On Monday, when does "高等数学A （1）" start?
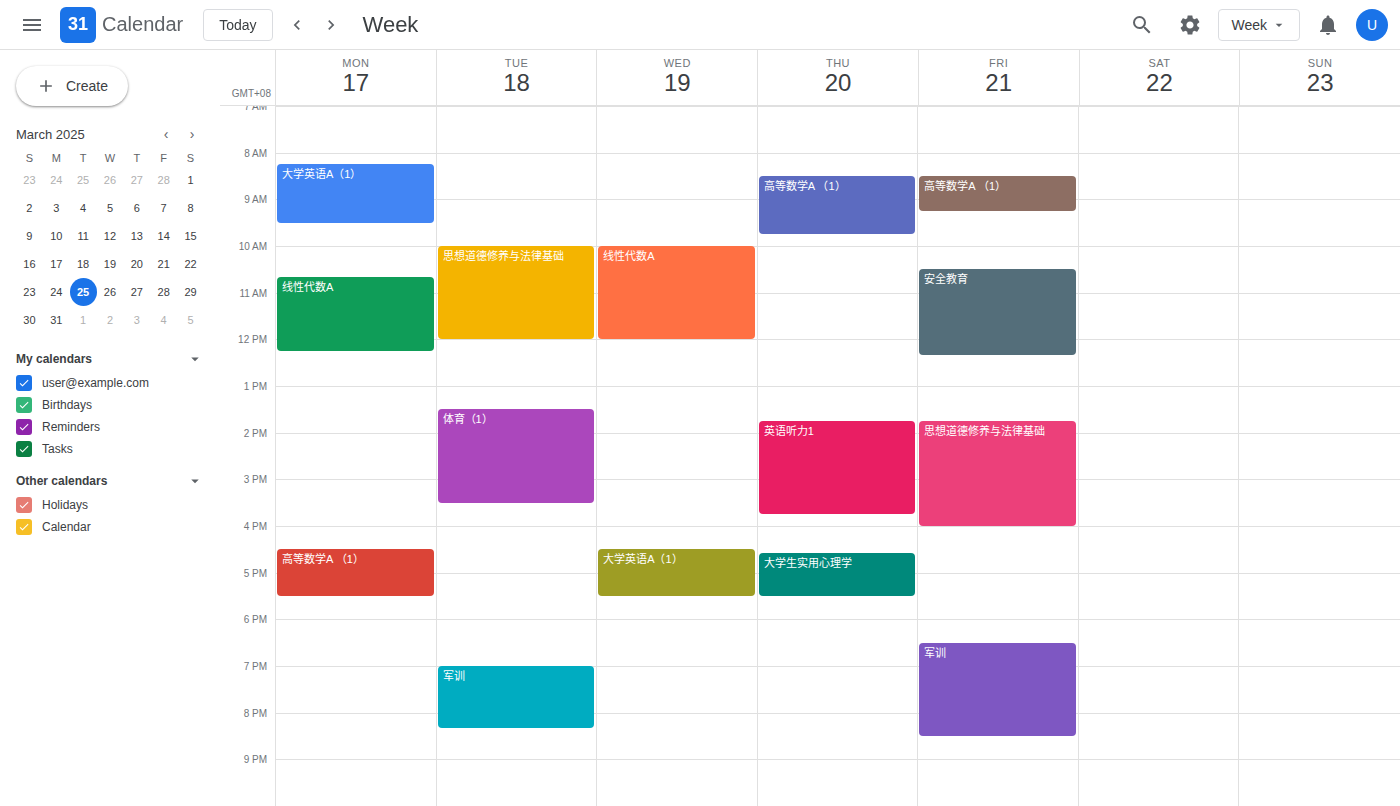
16:30